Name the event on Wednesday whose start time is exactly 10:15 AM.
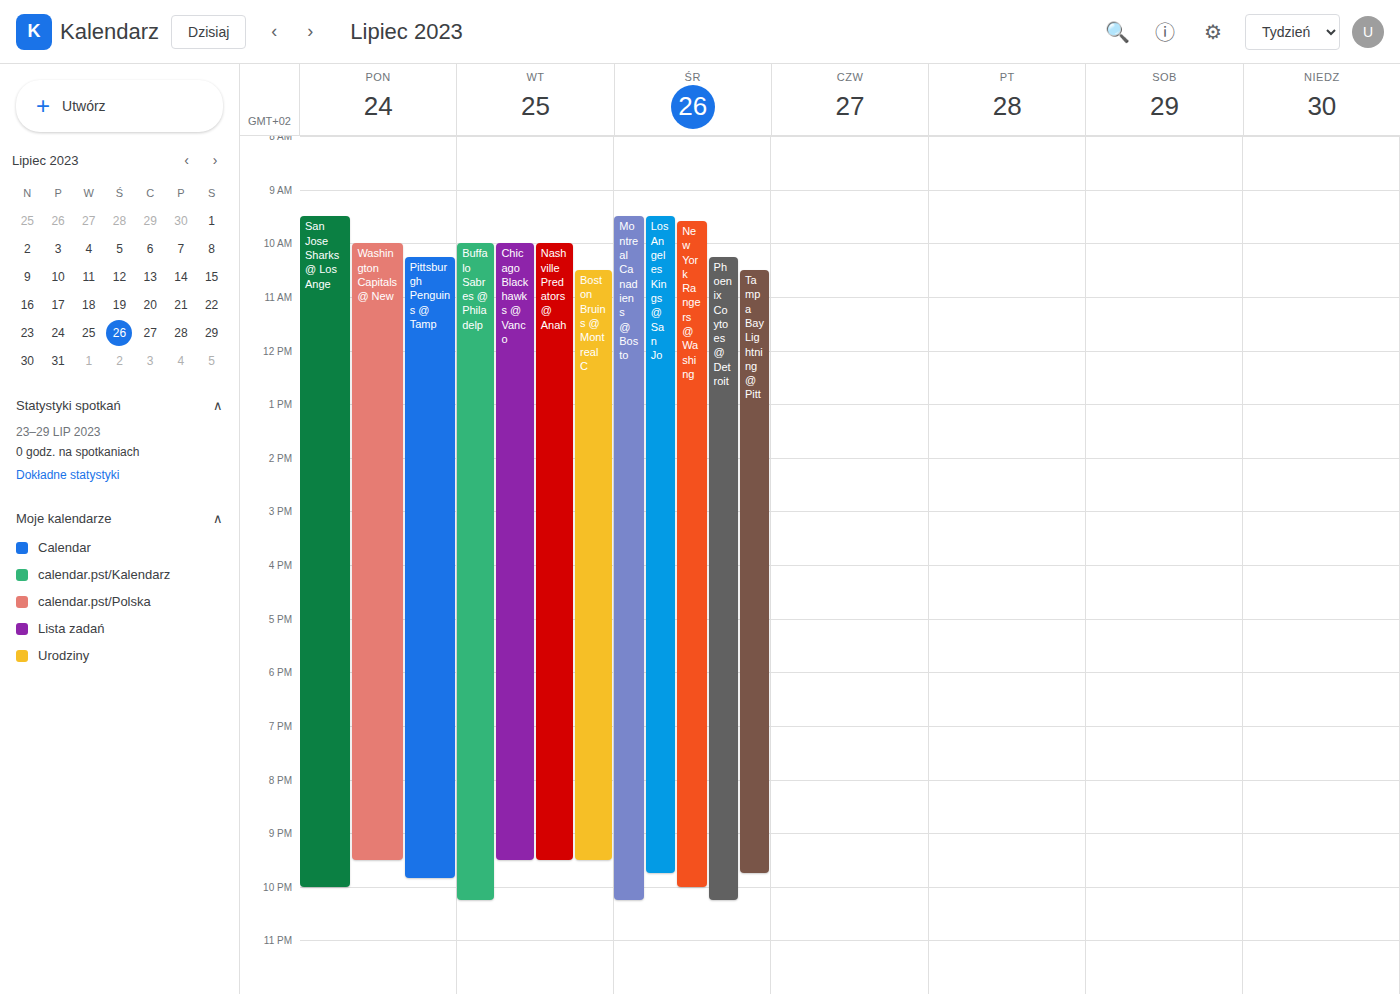
"Phoenix Coytoes @ Detroit"